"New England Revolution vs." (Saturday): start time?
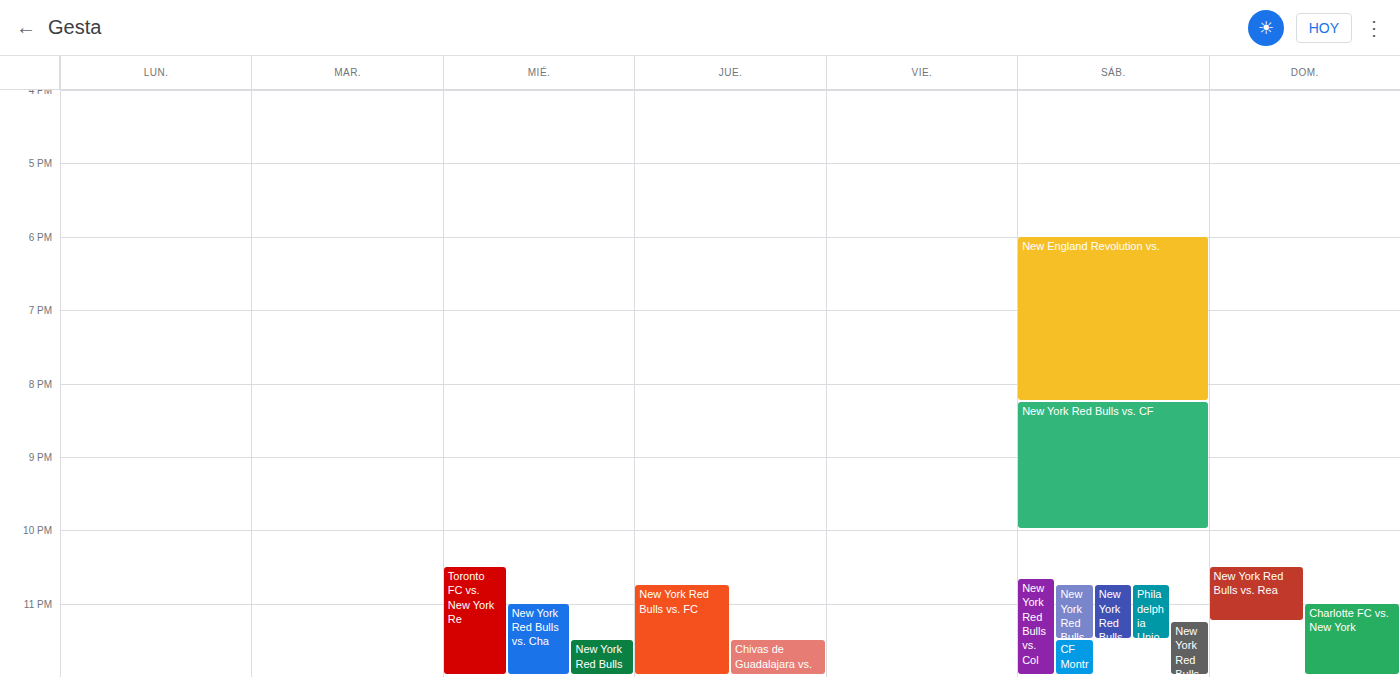
6:00 PM